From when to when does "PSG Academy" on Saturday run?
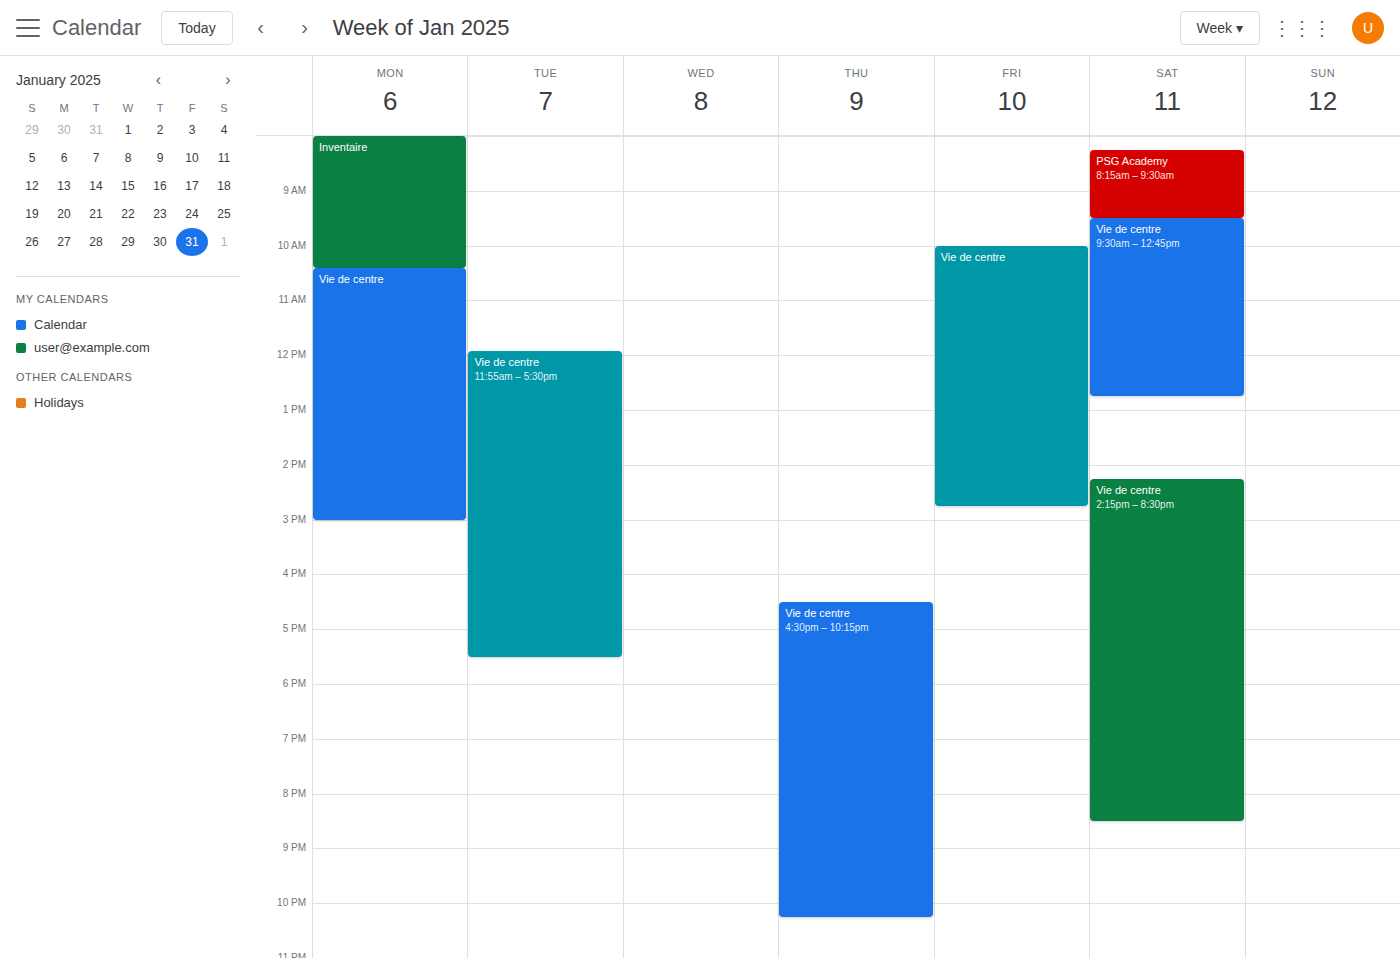
8:15 AM to 9:30 AM